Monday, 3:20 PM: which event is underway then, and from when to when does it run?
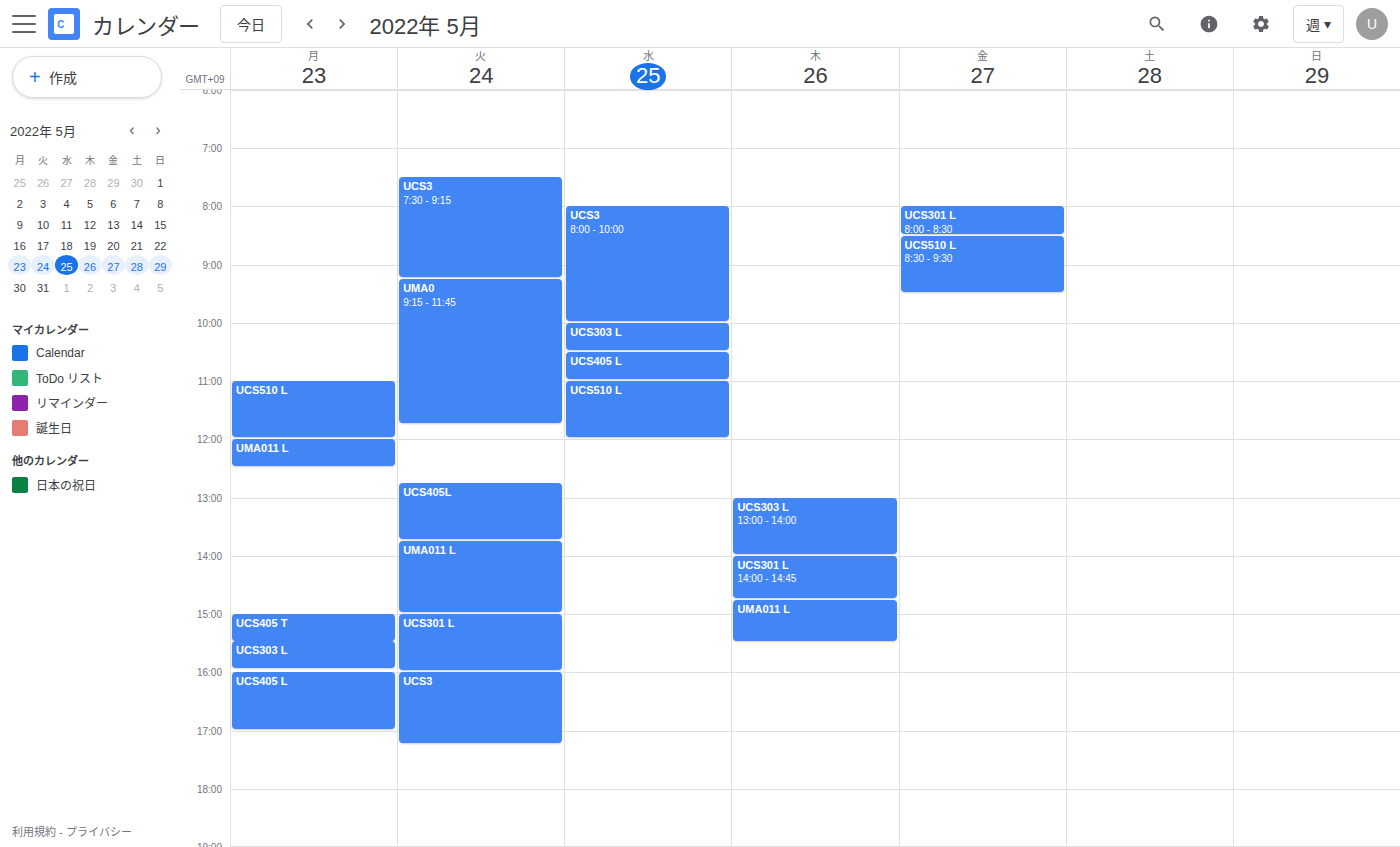
"UCS405 T", 3:00 PM to 3:30 PM